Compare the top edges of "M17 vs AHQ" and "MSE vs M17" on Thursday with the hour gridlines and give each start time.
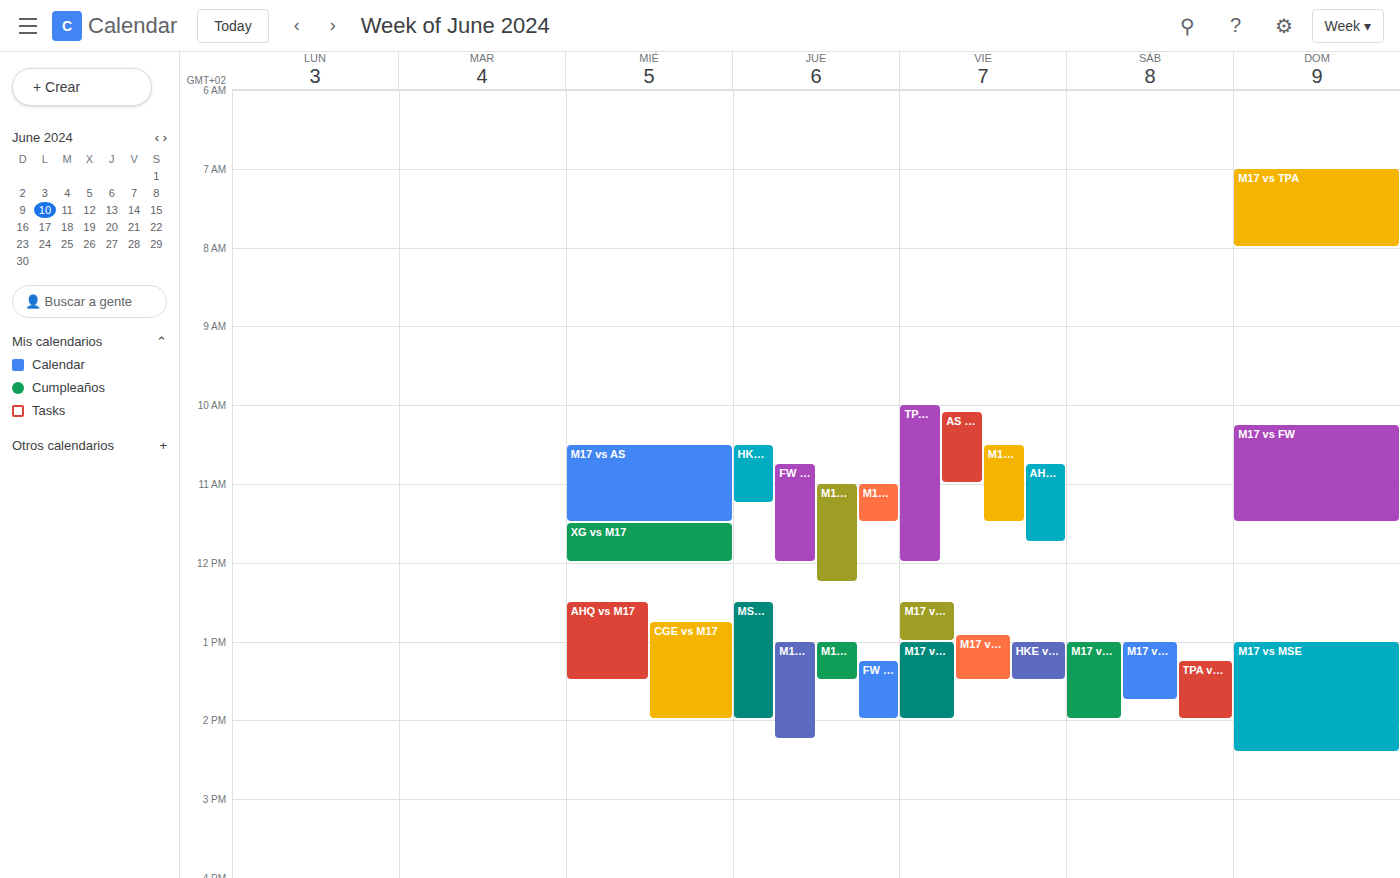
"M17 vs AHQ": 1:00 PM, exactly on the 1 PM line. "MSE vs M17": 12:30 PM, halfway between the 12 PM and 1 PM lines.